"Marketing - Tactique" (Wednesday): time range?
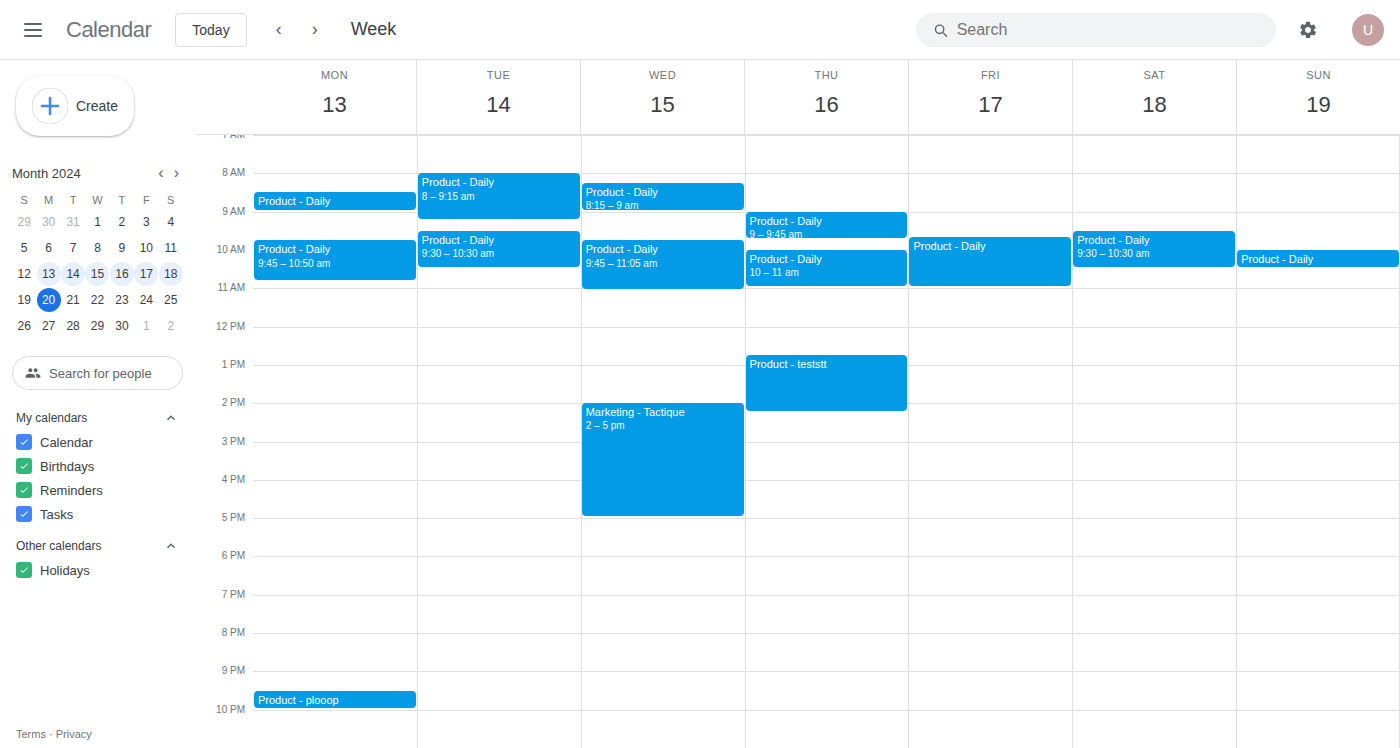
2:00 PM to 5:00 PM